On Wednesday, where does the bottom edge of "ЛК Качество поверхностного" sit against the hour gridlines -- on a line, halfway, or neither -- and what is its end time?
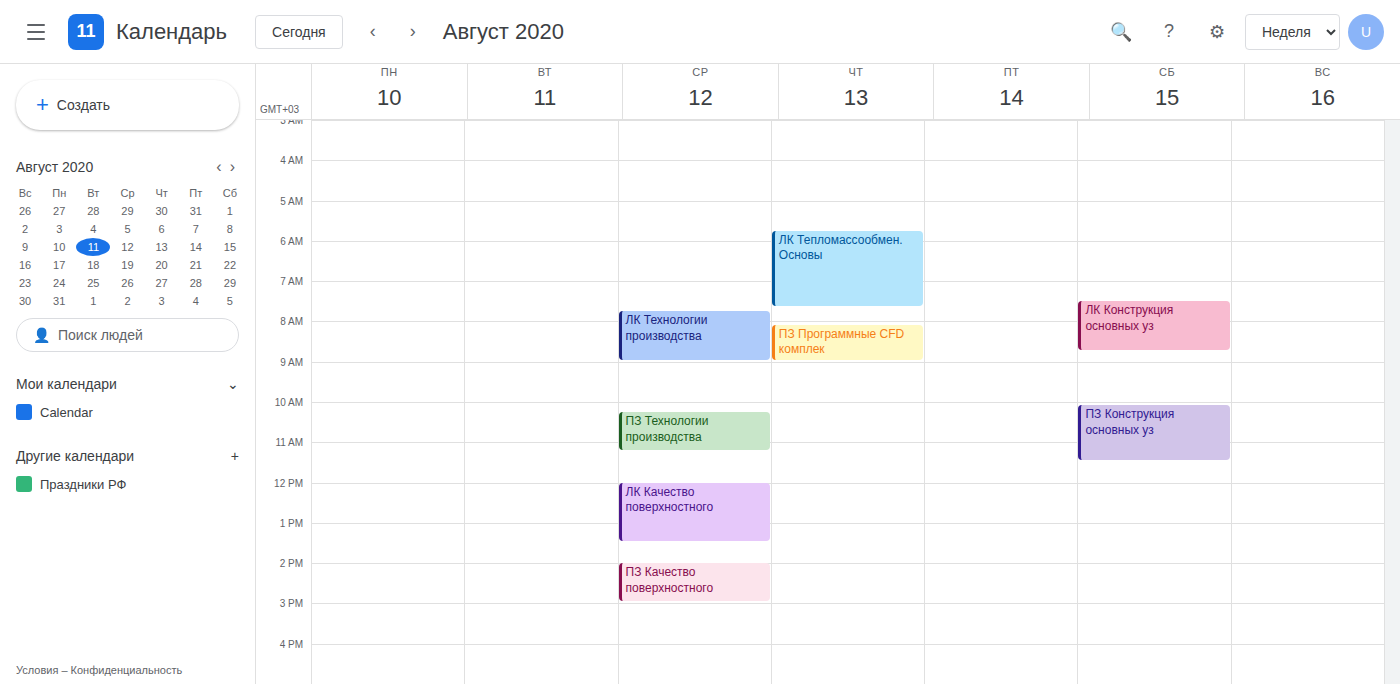
1:30 PM -- halfway between the 1 PM and 2 PM lines.